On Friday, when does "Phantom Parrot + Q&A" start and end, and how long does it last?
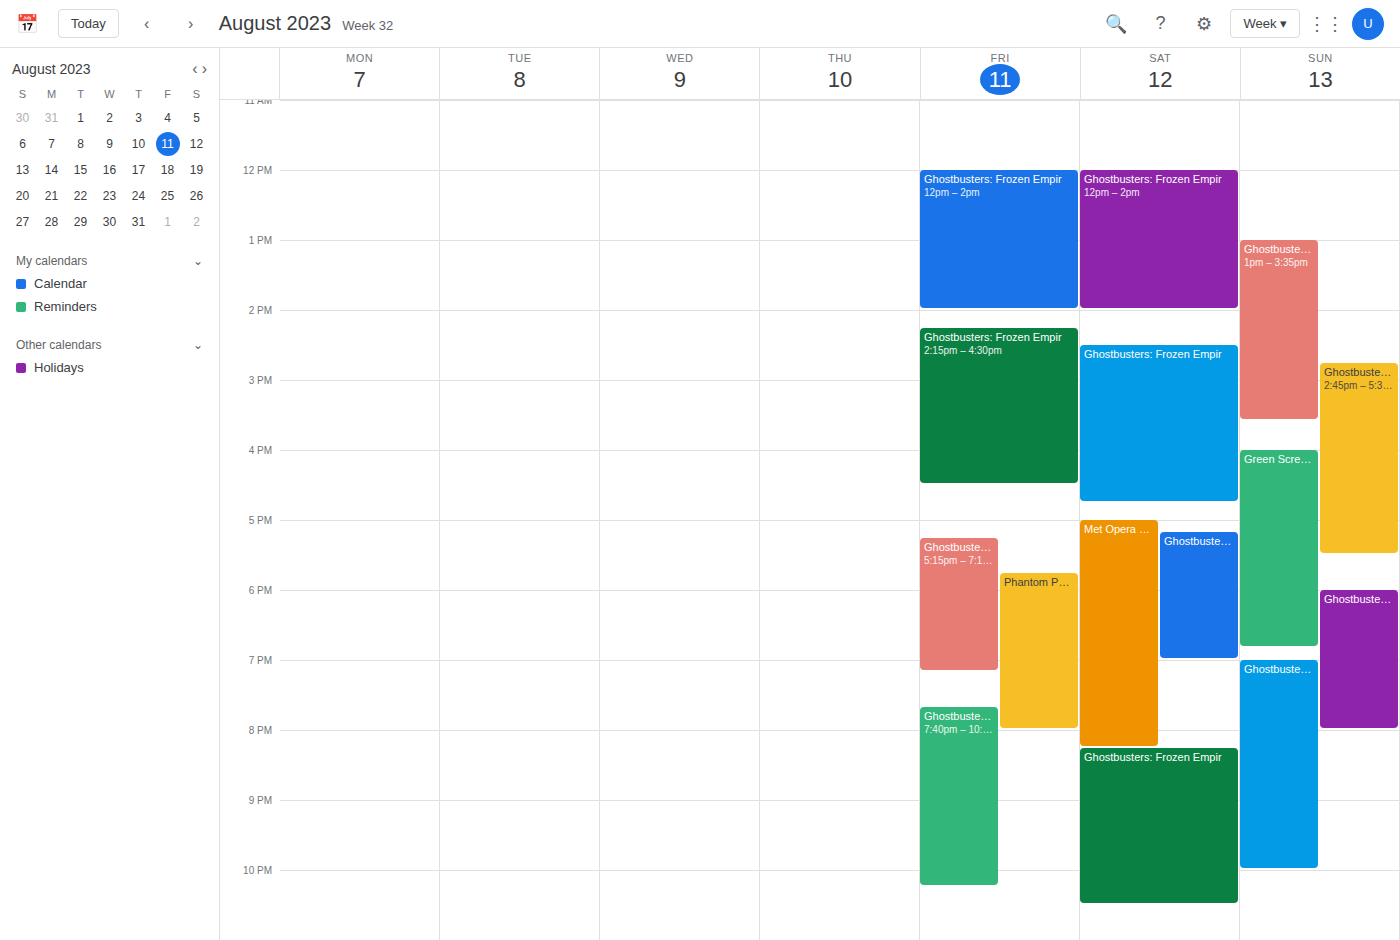
5:45 PM to 8:00 PM, 2 hours 15 minutes